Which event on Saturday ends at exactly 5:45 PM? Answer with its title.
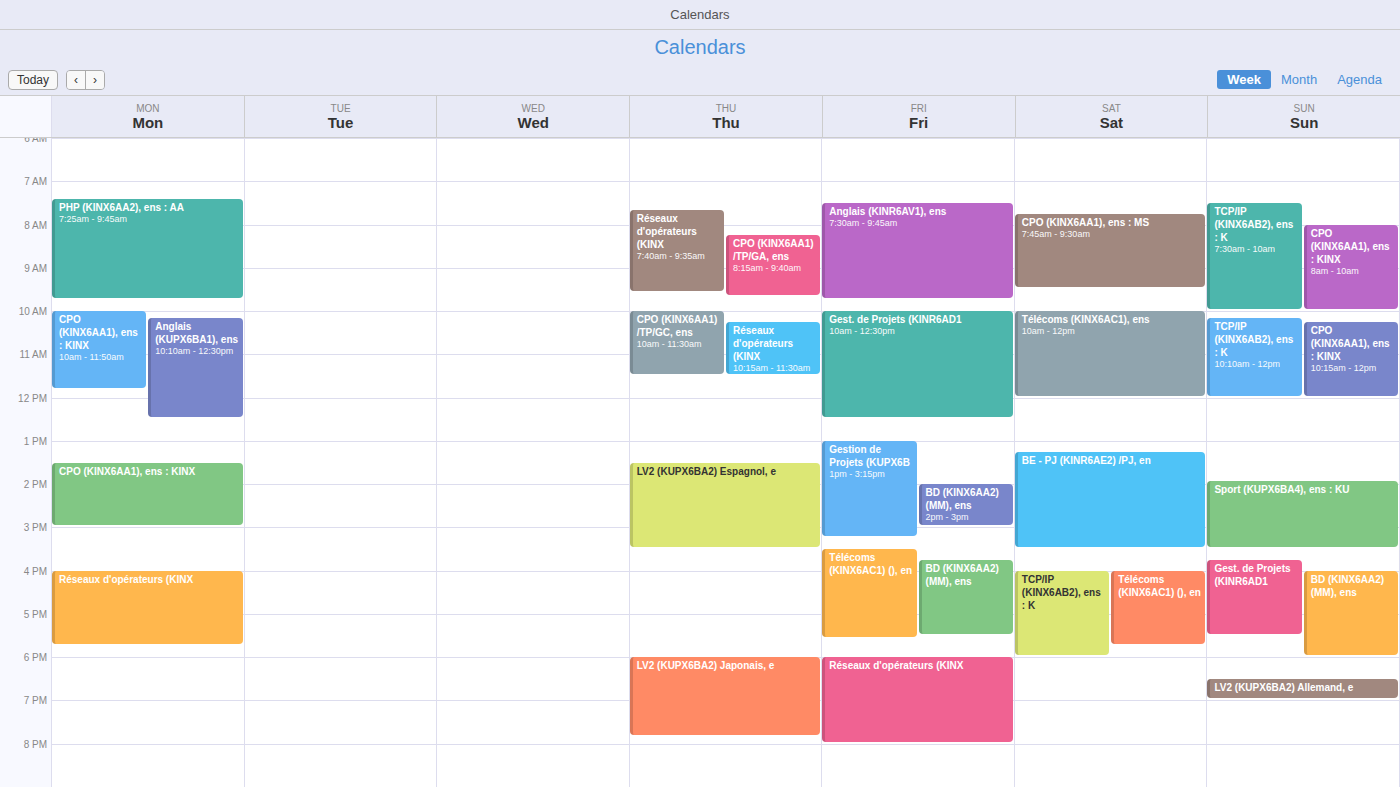
"Télécoms (KINX6AC1) (), en"